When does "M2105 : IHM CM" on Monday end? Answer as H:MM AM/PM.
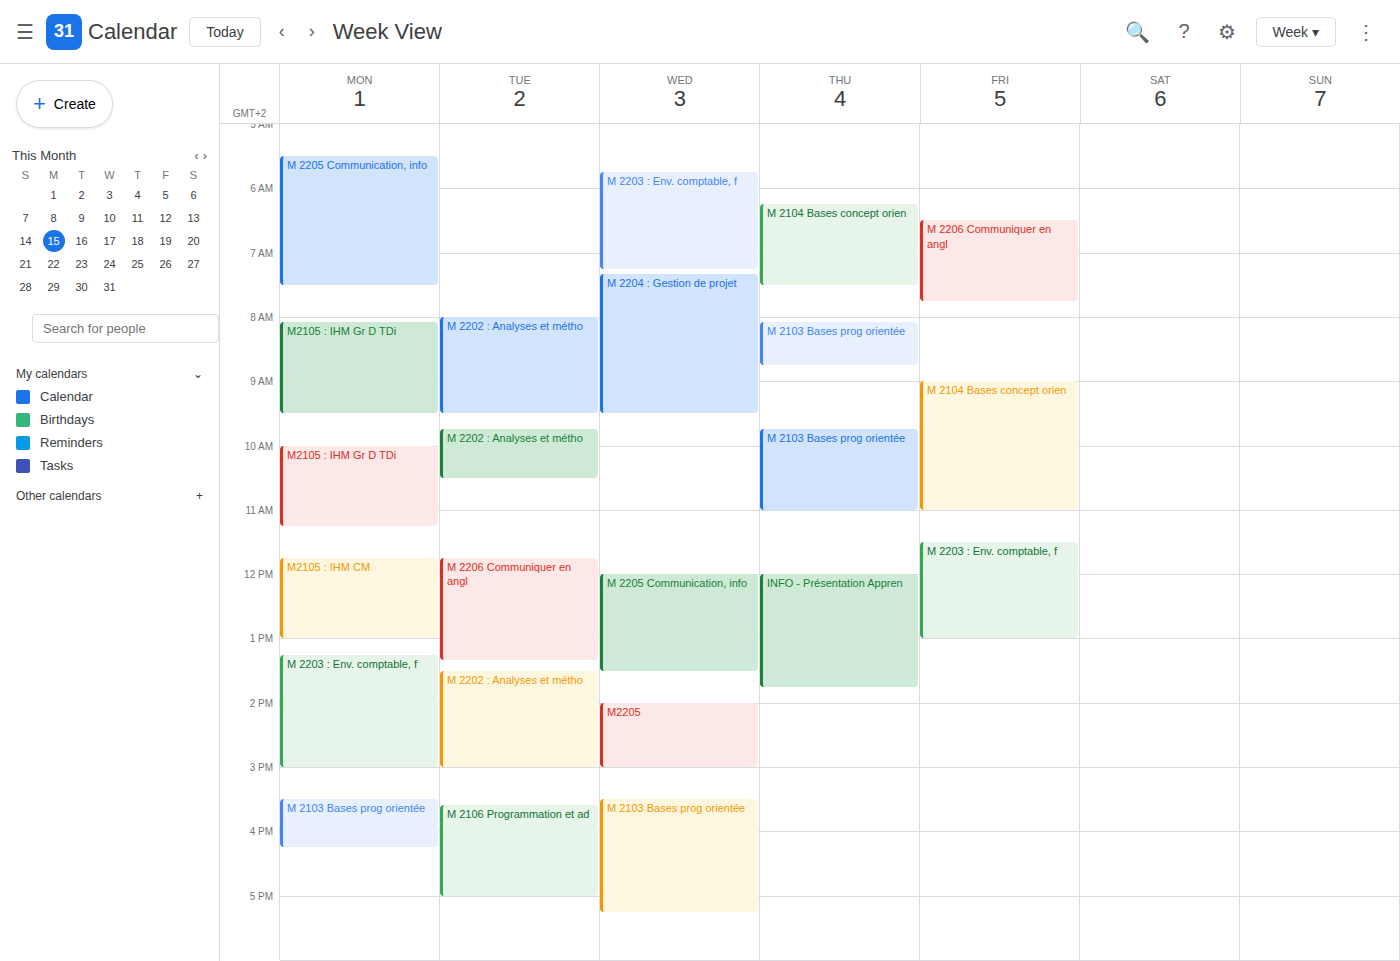
1:00 PM